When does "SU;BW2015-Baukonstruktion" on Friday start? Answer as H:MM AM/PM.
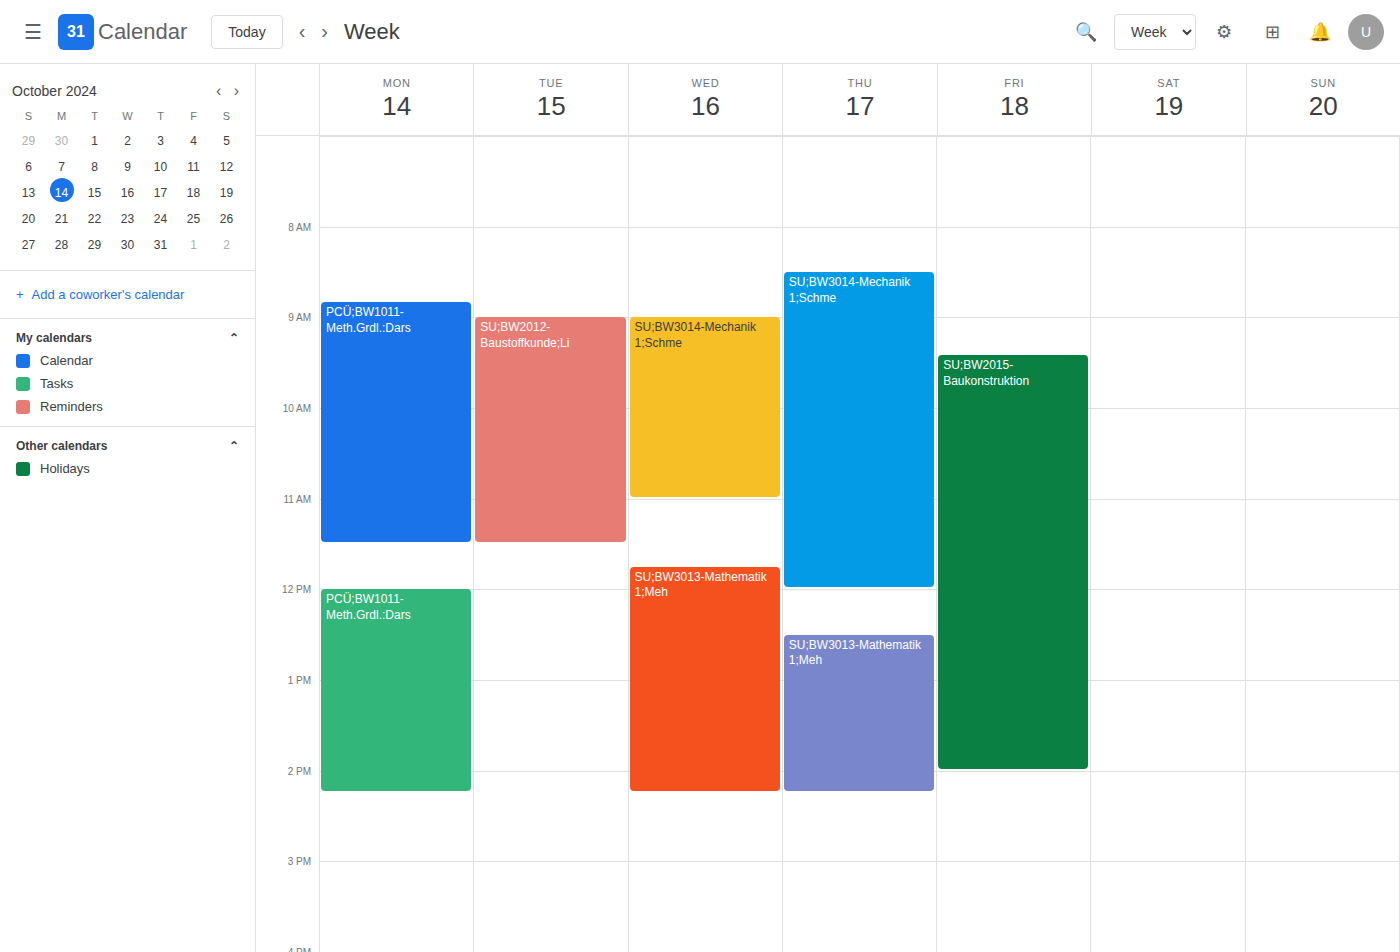
9:25 AM